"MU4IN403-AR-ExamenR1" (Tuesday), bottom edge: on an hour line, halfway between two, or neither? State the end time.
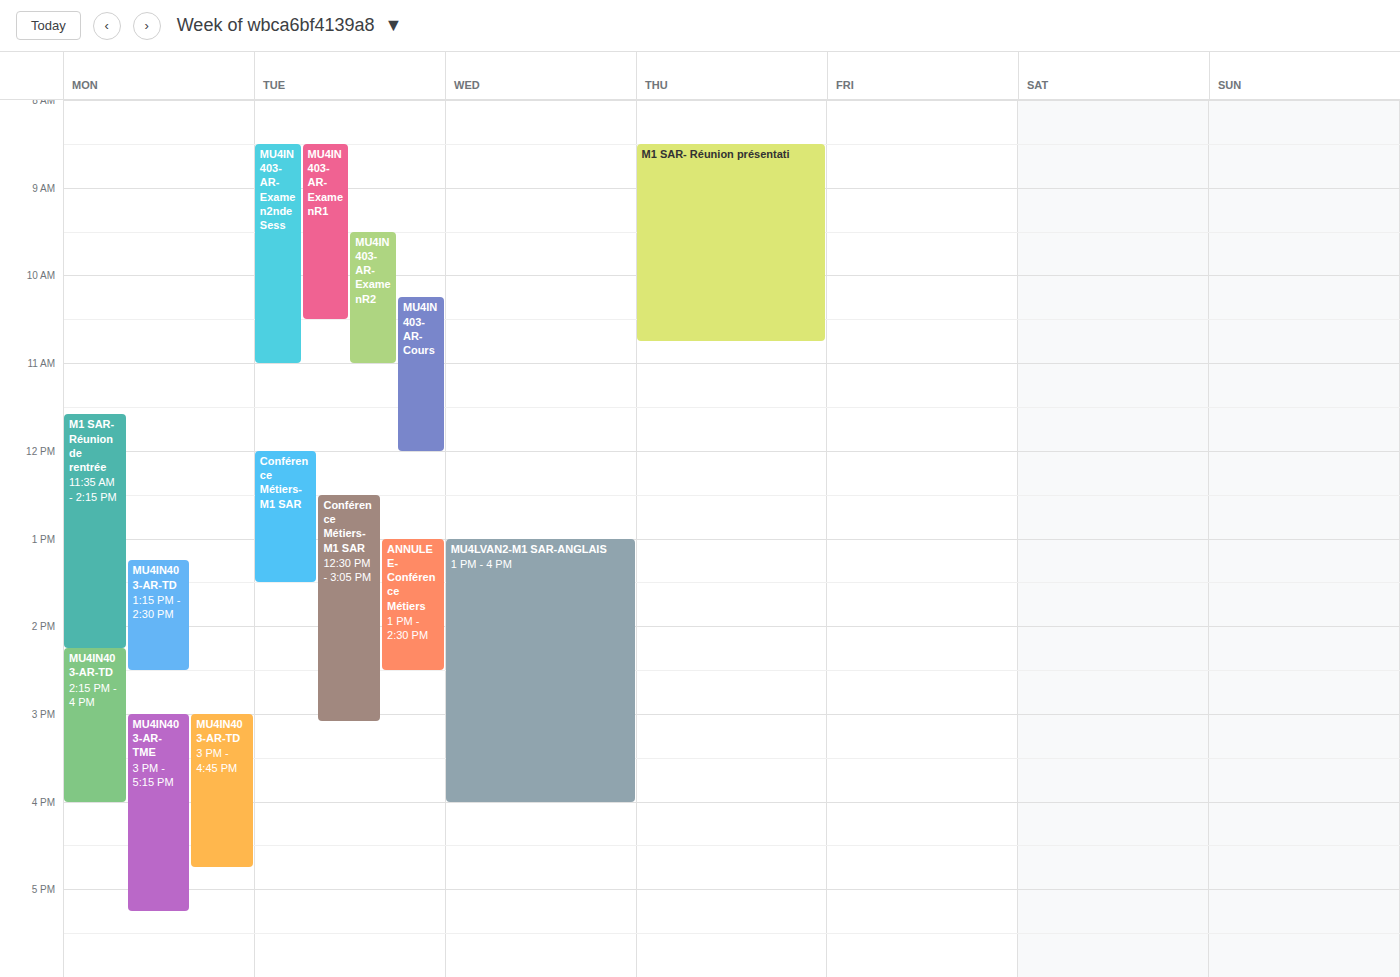
10:30 AM -- halfway between the 10 AM and 11 AM lines.